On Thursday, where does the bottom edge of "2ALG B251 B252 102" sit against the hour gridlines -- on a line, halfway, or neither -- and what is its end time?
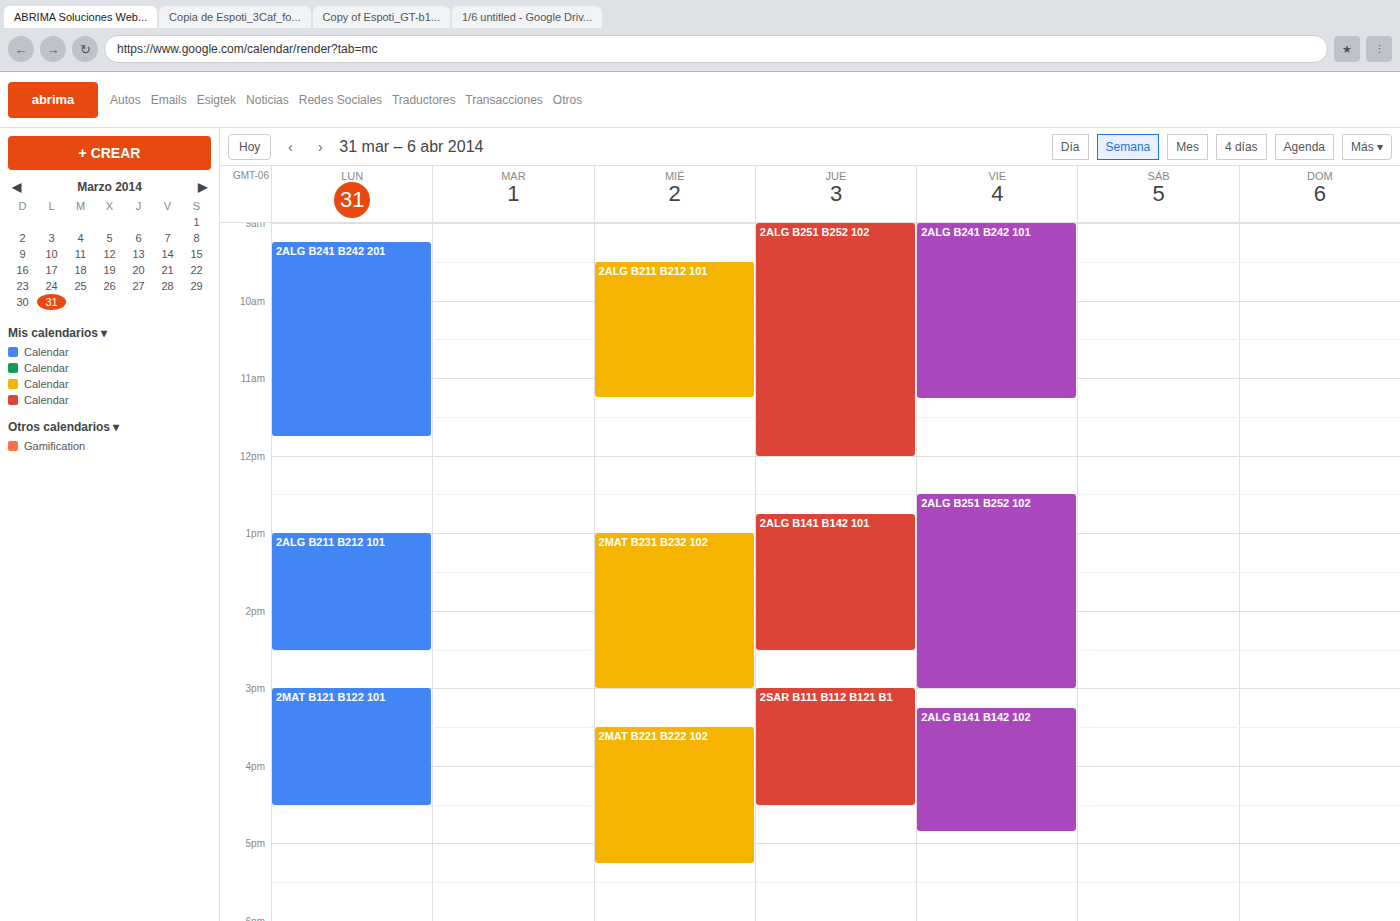
12:00 PM -- exactly on the 12 PM line.